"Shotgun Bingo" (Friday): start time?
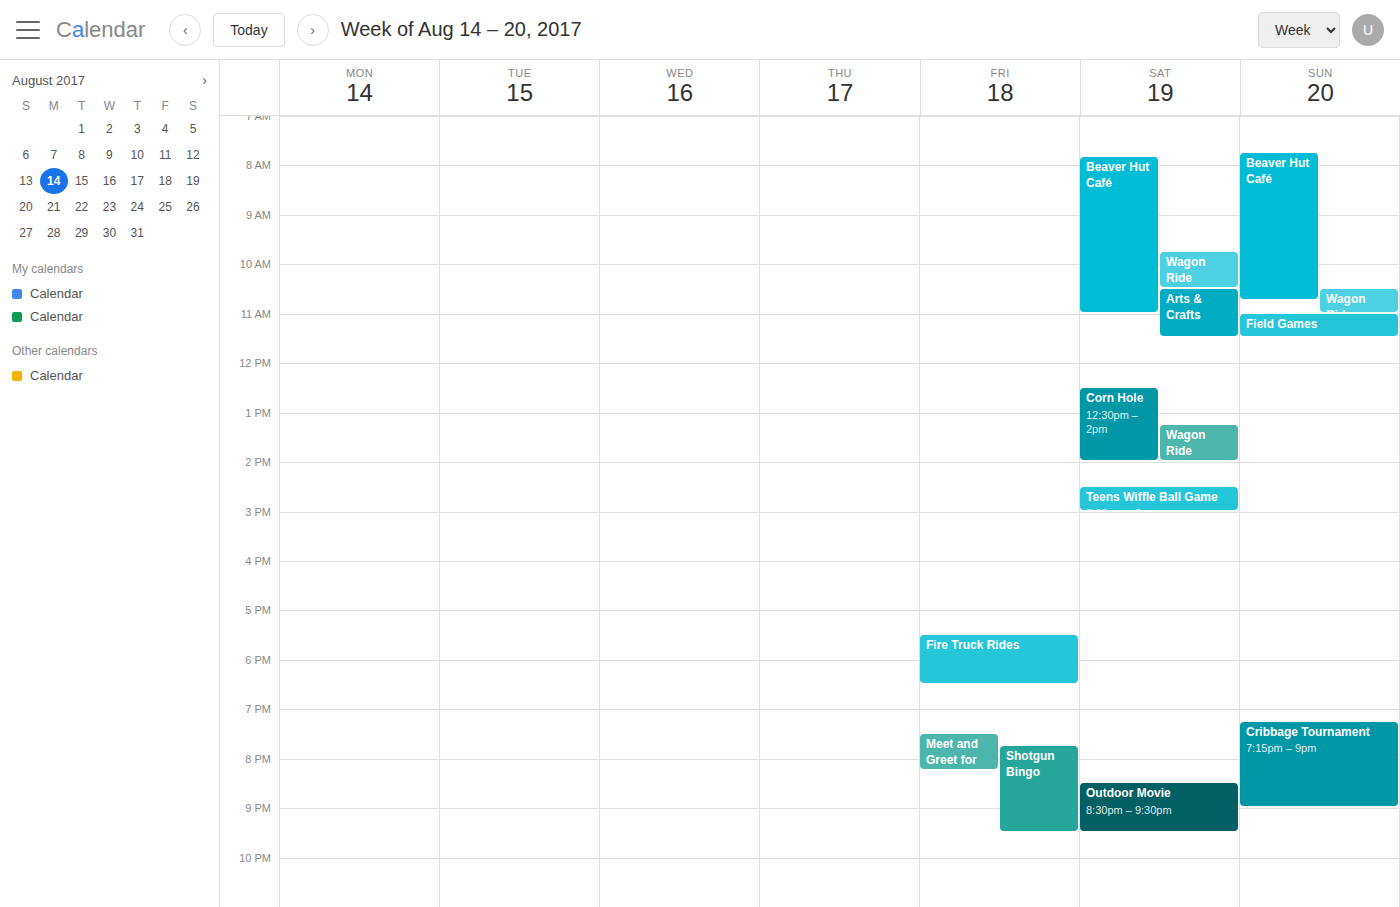
7:45 PM